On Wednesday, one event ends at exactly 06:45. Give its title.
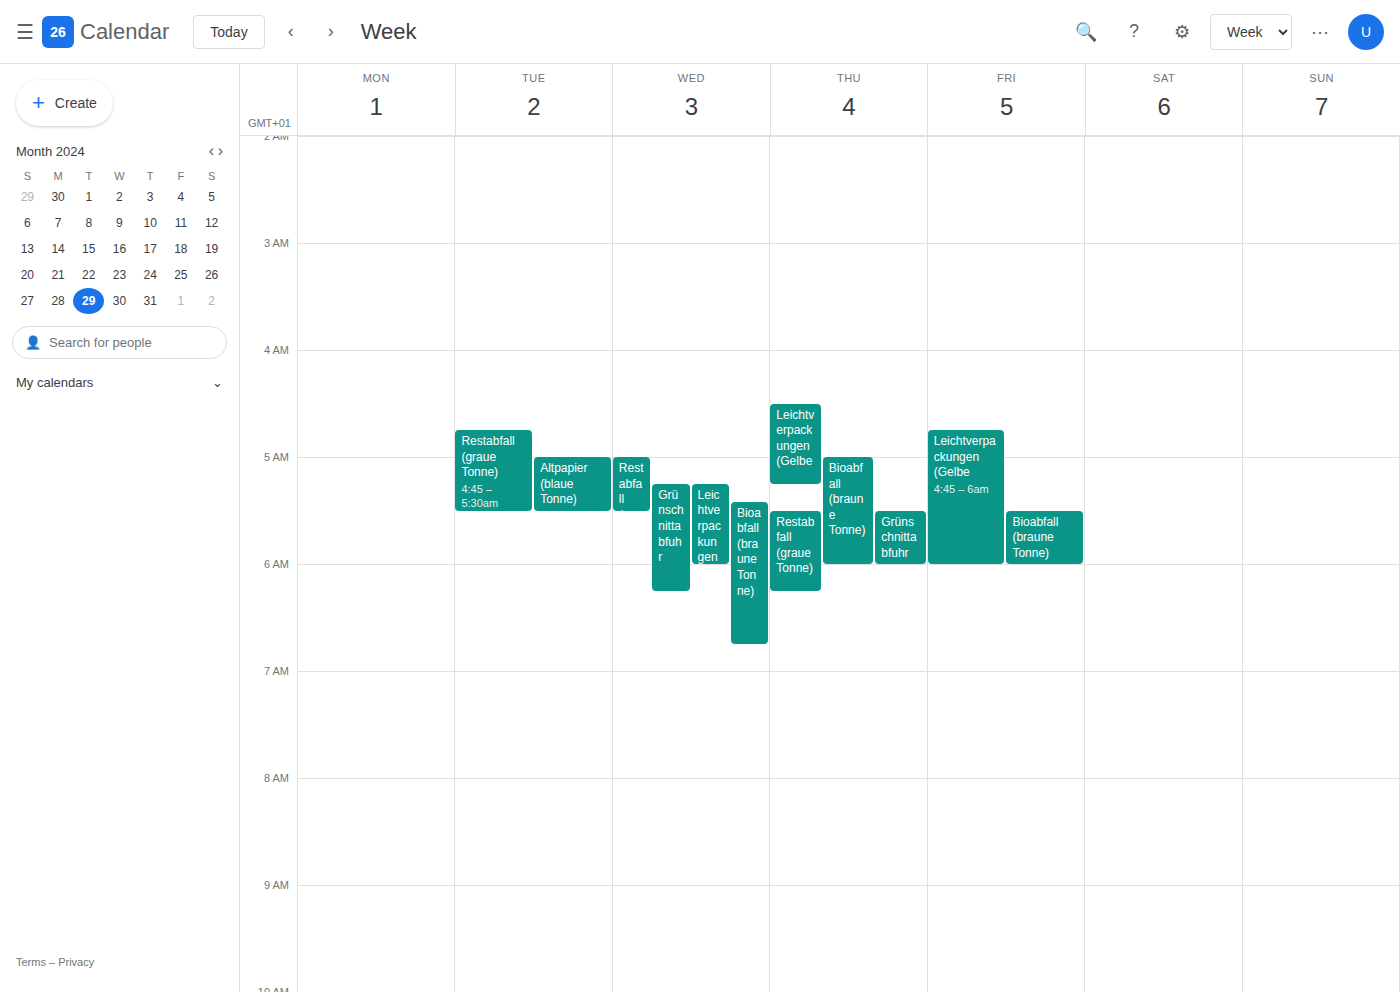
"Bioabfall (braune Tonne)"